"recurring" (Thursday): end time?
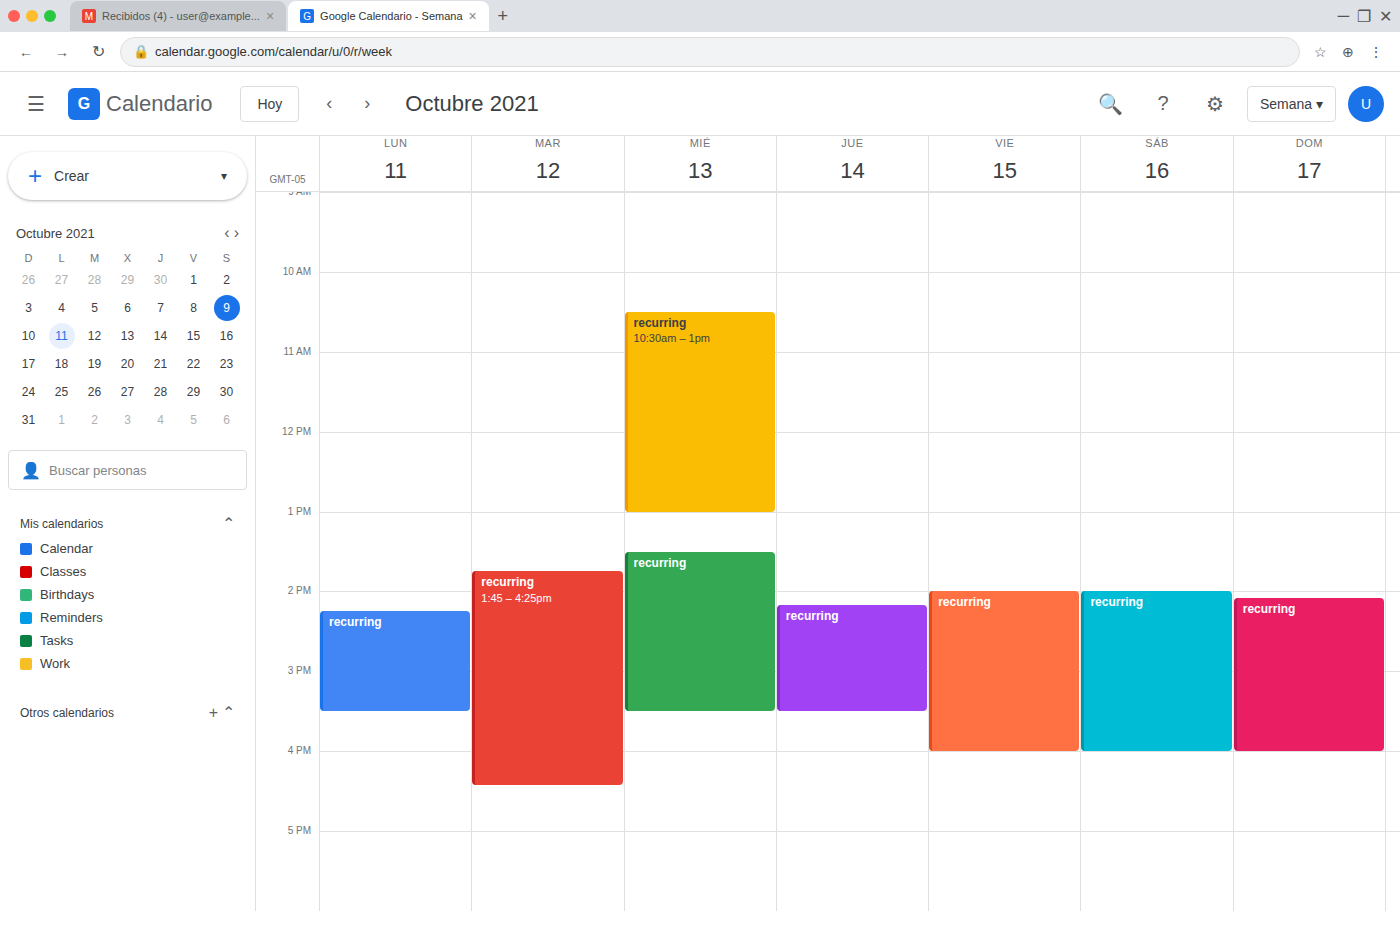
3:30 PM